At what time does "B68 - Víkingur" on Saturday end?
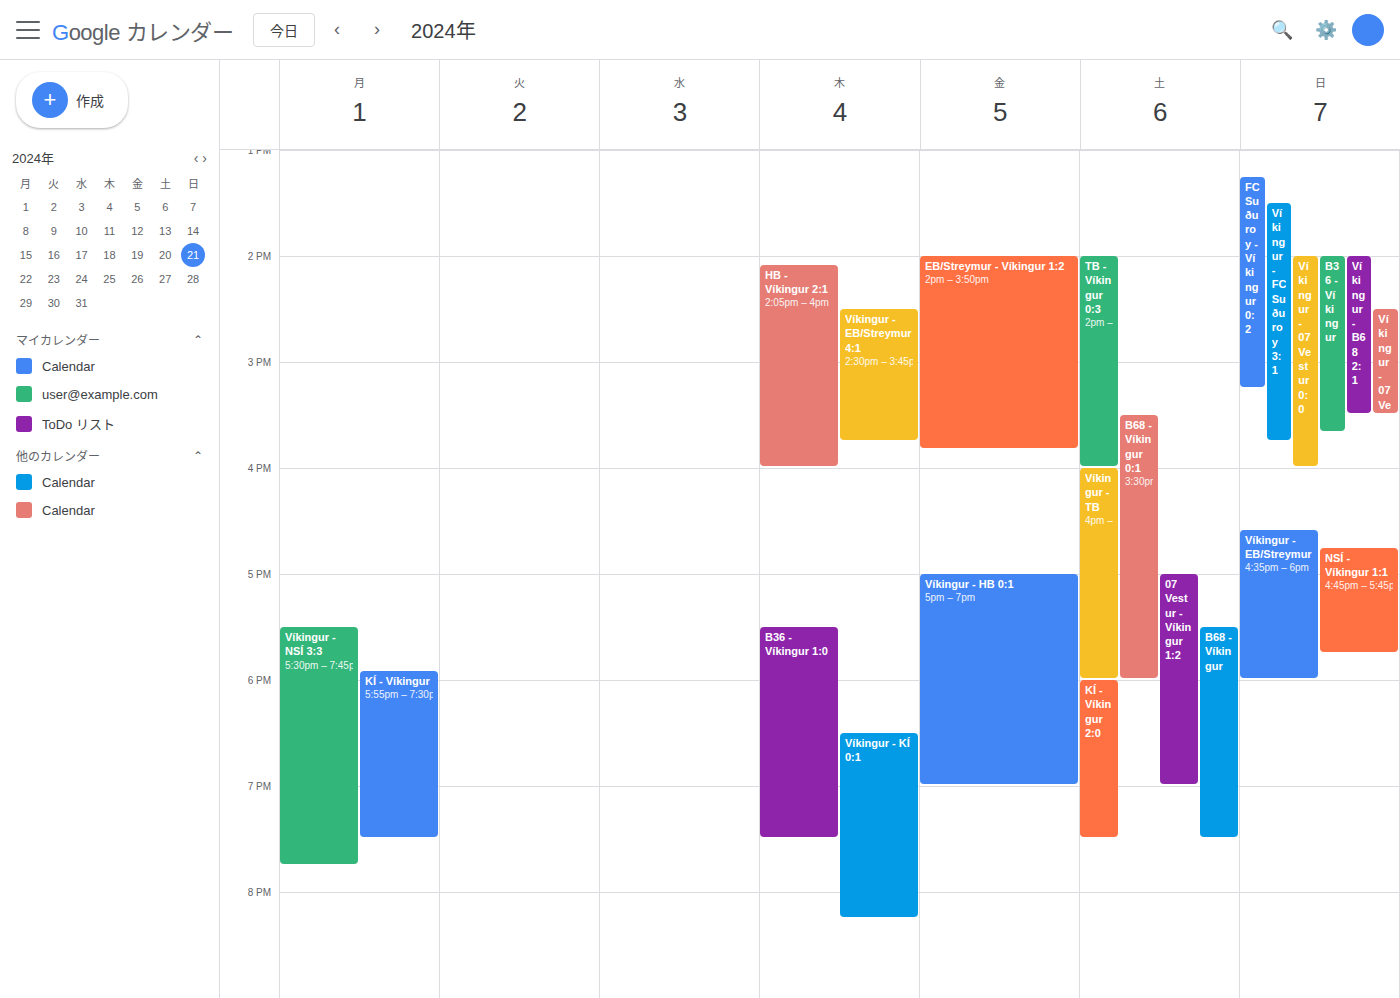
7:30 PM